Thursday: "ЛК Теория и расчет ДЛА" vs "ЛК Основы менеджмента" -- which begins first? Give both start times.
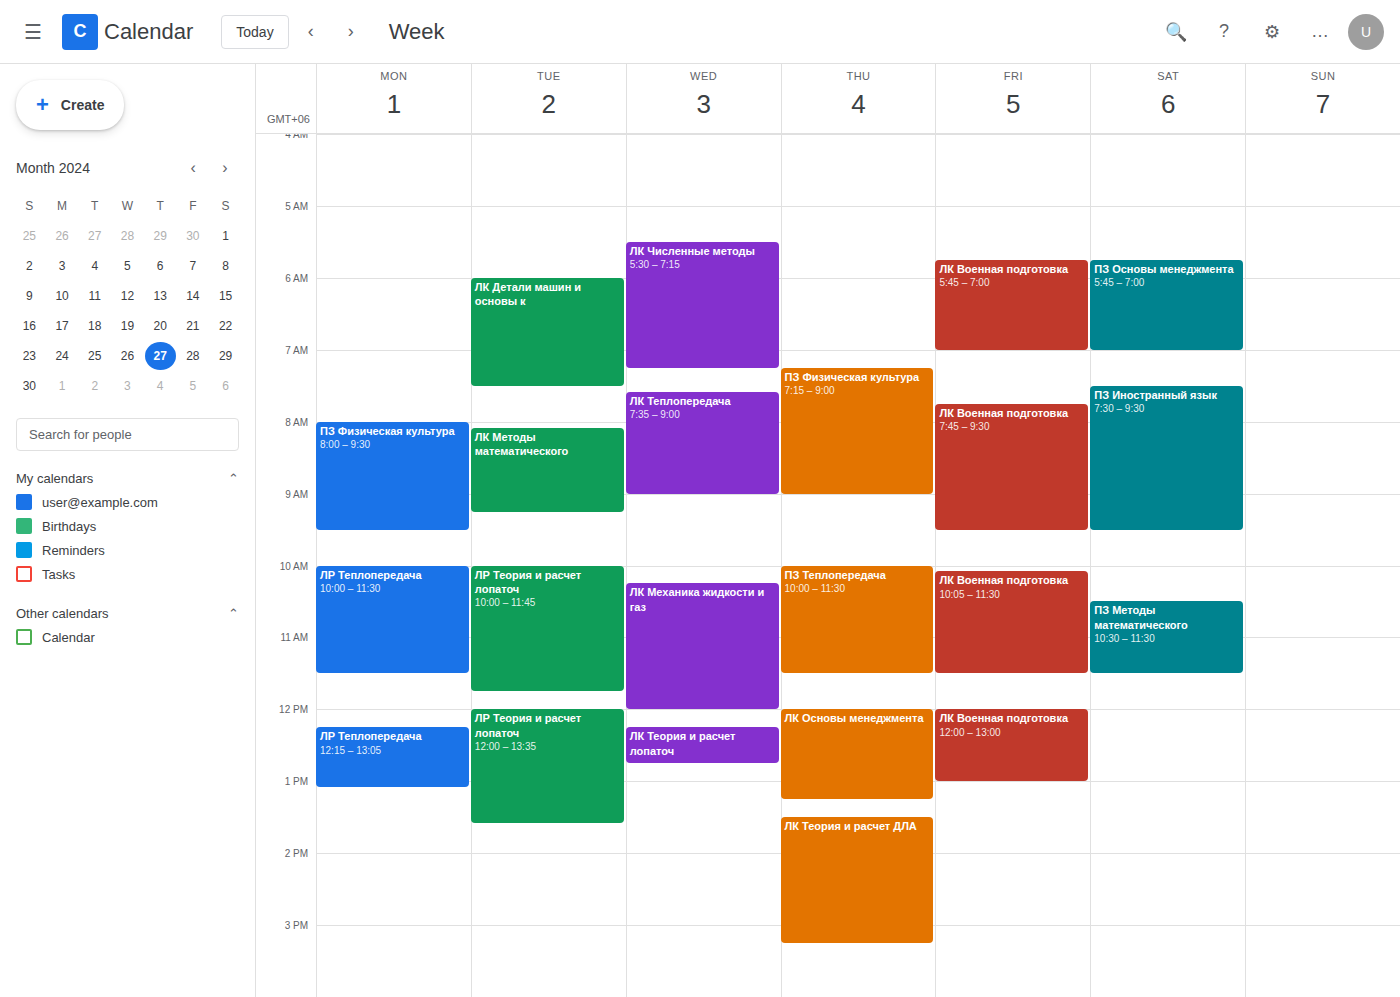
"ЛК Основы менеджмента" 12:00 PM; "ЛК Теория и расчет ДЛА" 1:30 PM.